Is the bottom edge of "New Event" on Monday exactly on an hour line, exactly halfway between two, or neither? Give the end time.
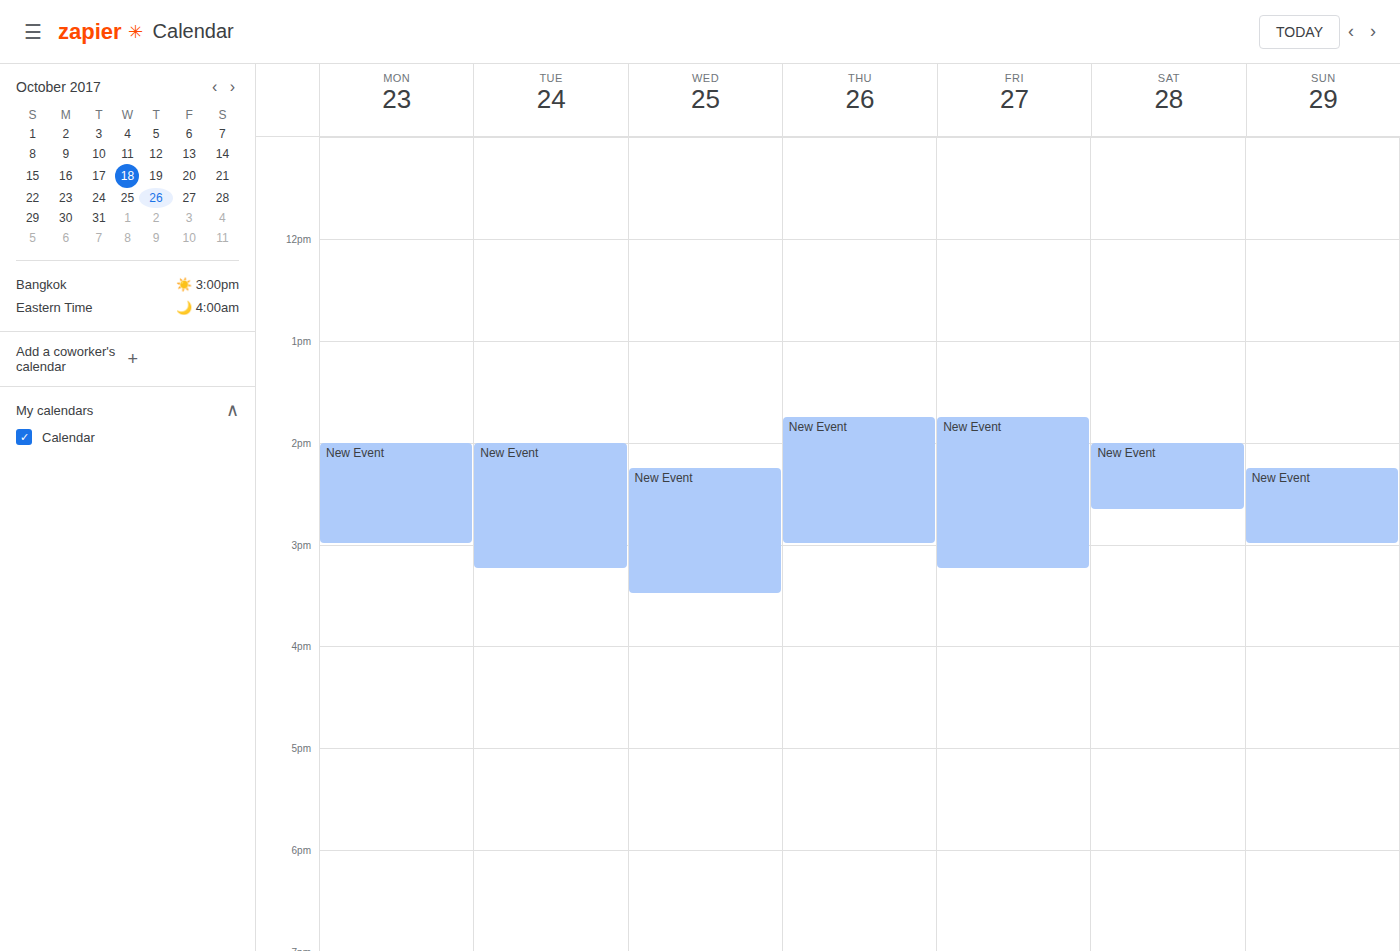
15:00 -- exactly on the 15:00 line.